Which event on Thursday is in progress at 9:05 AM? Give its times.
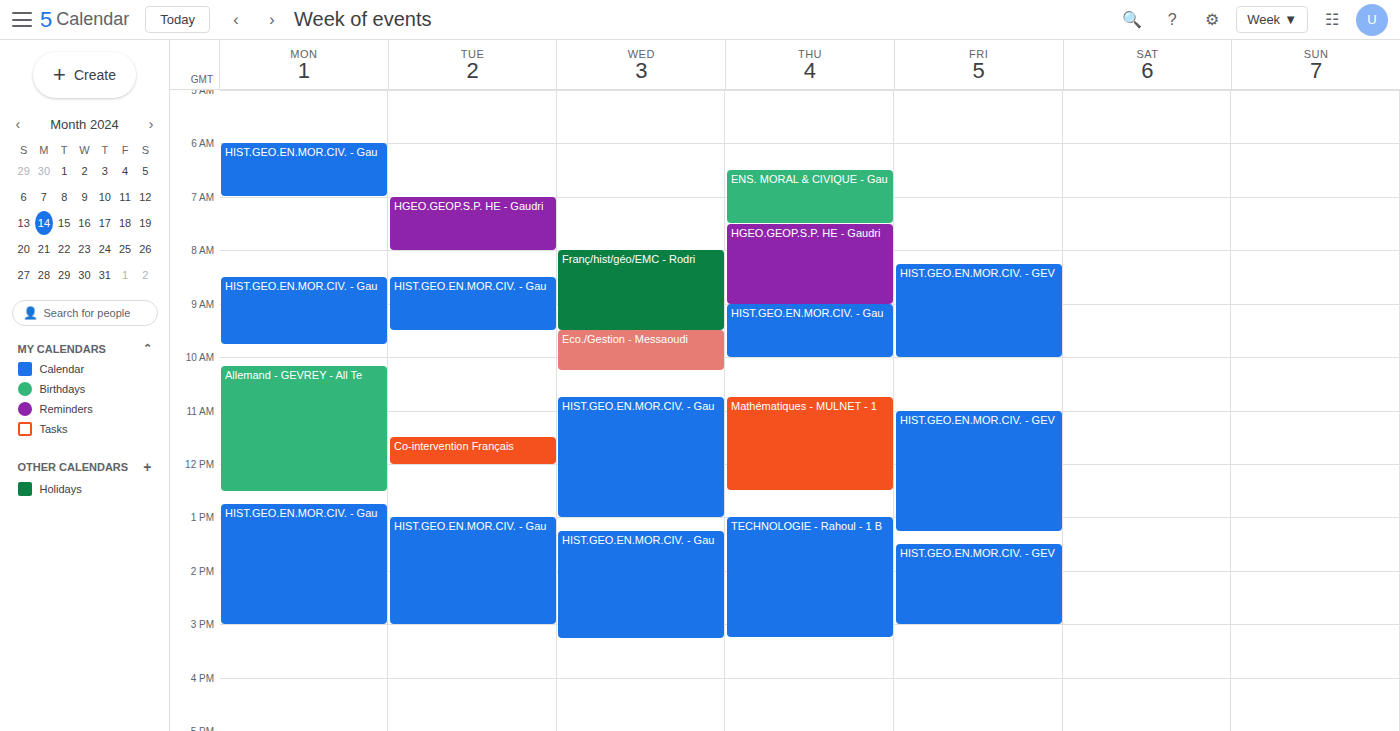
"HIST.GEO.EN.MOR.CIV. - Gau", 9:00 AM to 10:00 AM